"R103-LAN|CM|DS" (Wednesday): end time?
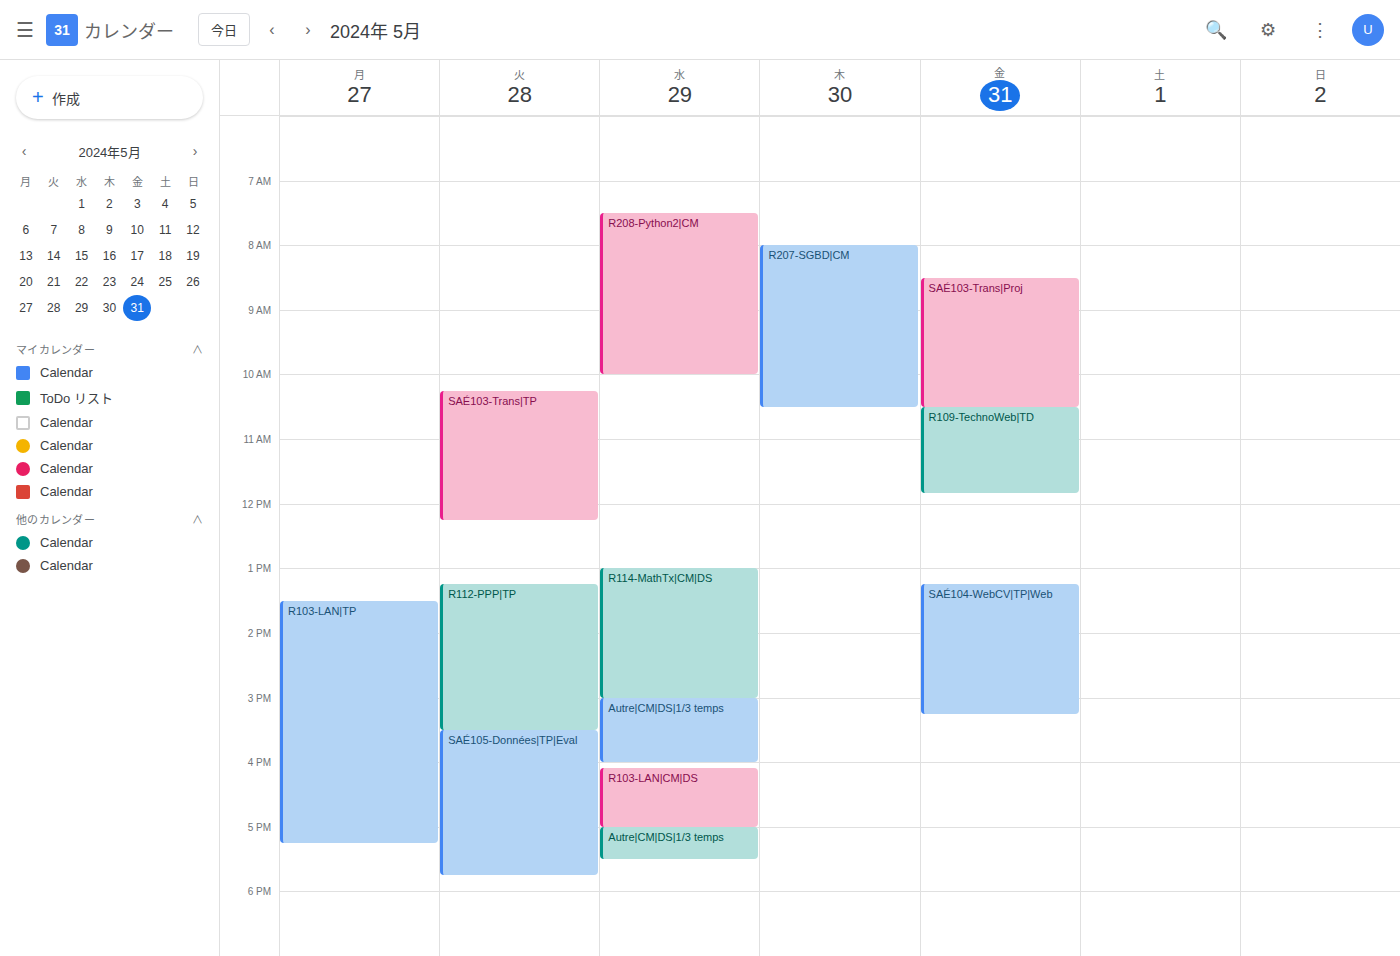
5:00 PM